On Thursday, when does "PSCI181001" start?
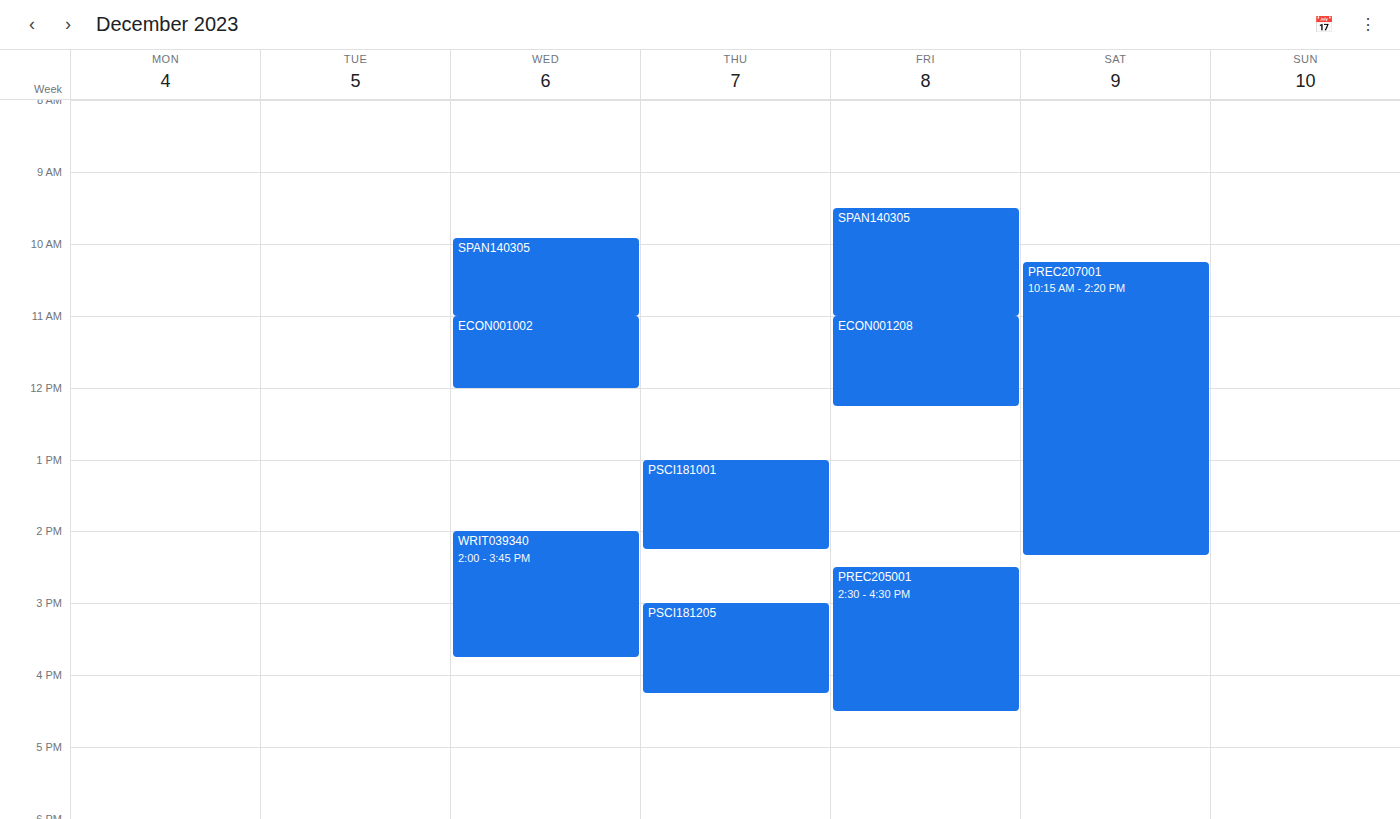
1:00 PM